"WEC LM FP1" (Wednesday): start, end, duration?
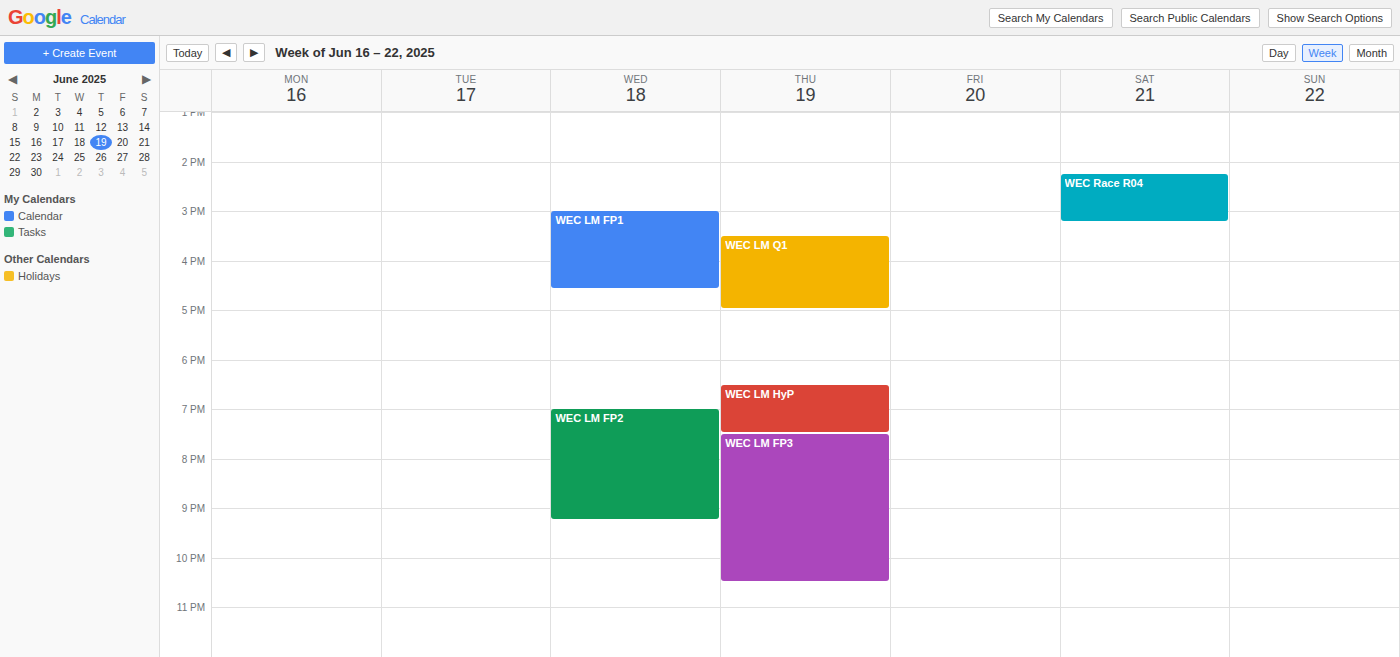
3:00 PM to 4:35 PM, 1 hour 35 minutes